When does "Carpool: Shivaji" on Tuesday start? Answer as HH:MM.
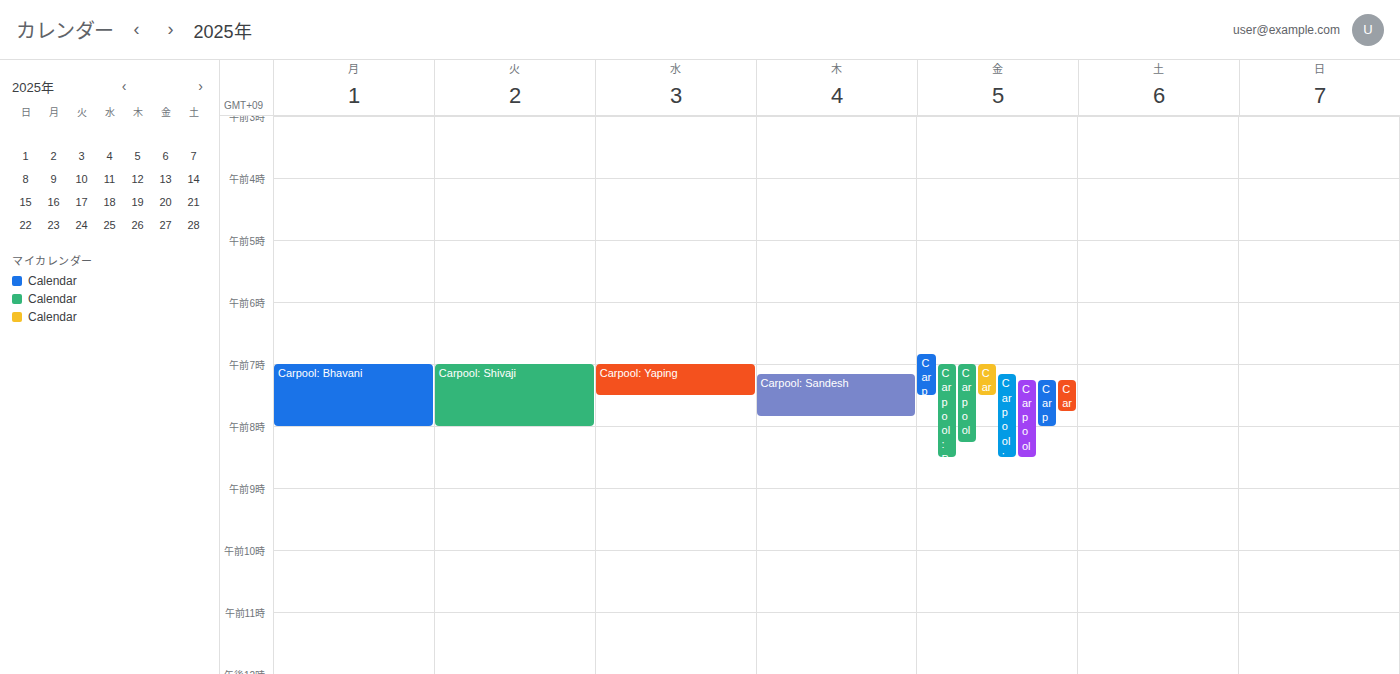
07:00